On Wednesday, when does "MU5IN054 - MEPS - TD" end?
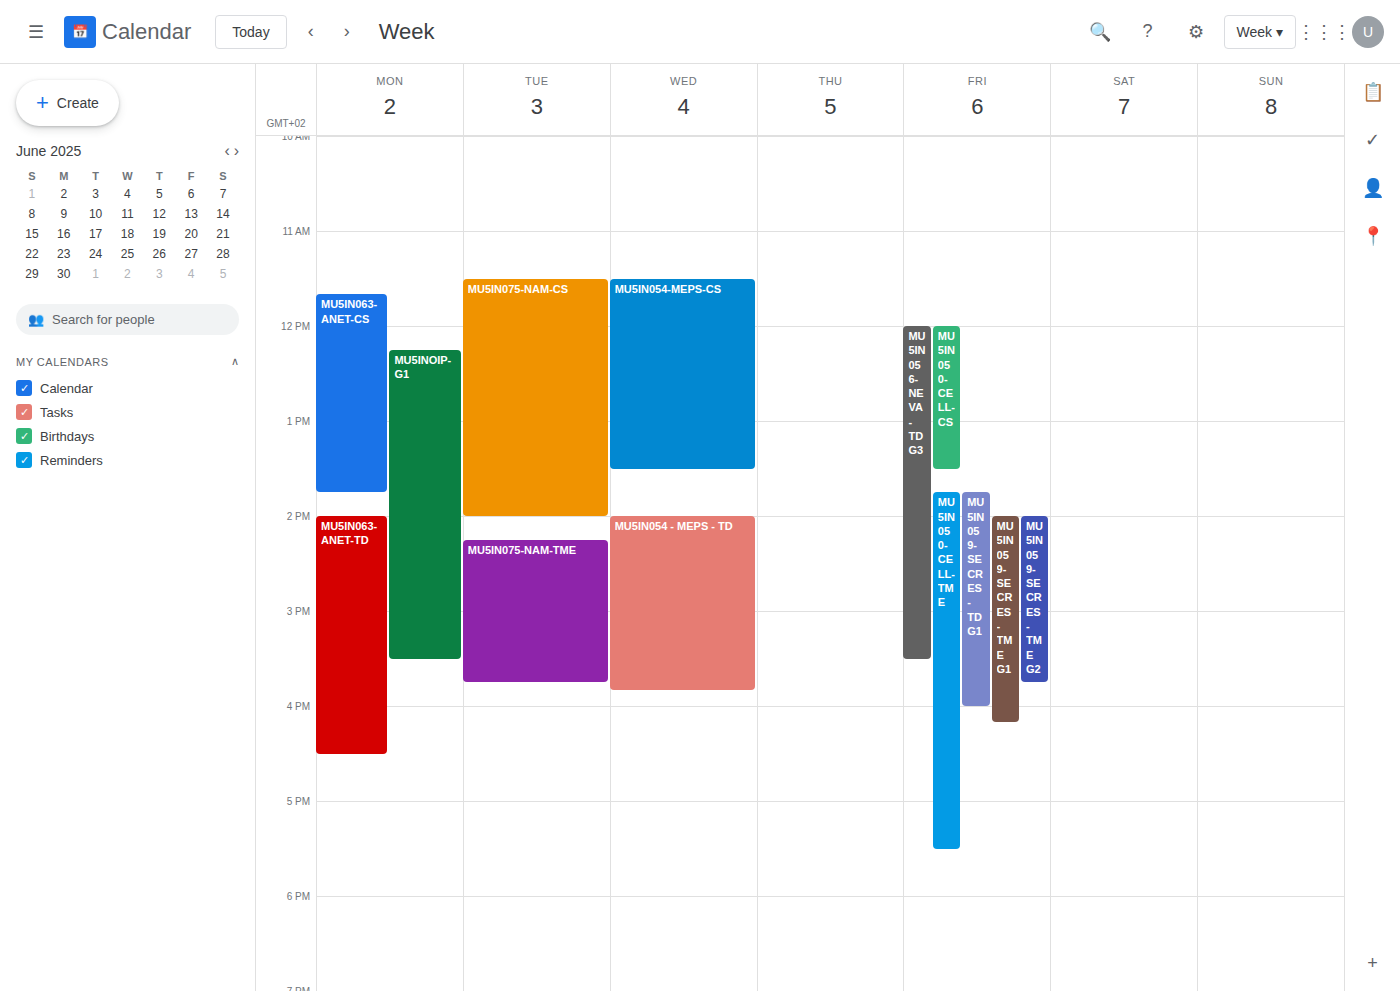
15:50